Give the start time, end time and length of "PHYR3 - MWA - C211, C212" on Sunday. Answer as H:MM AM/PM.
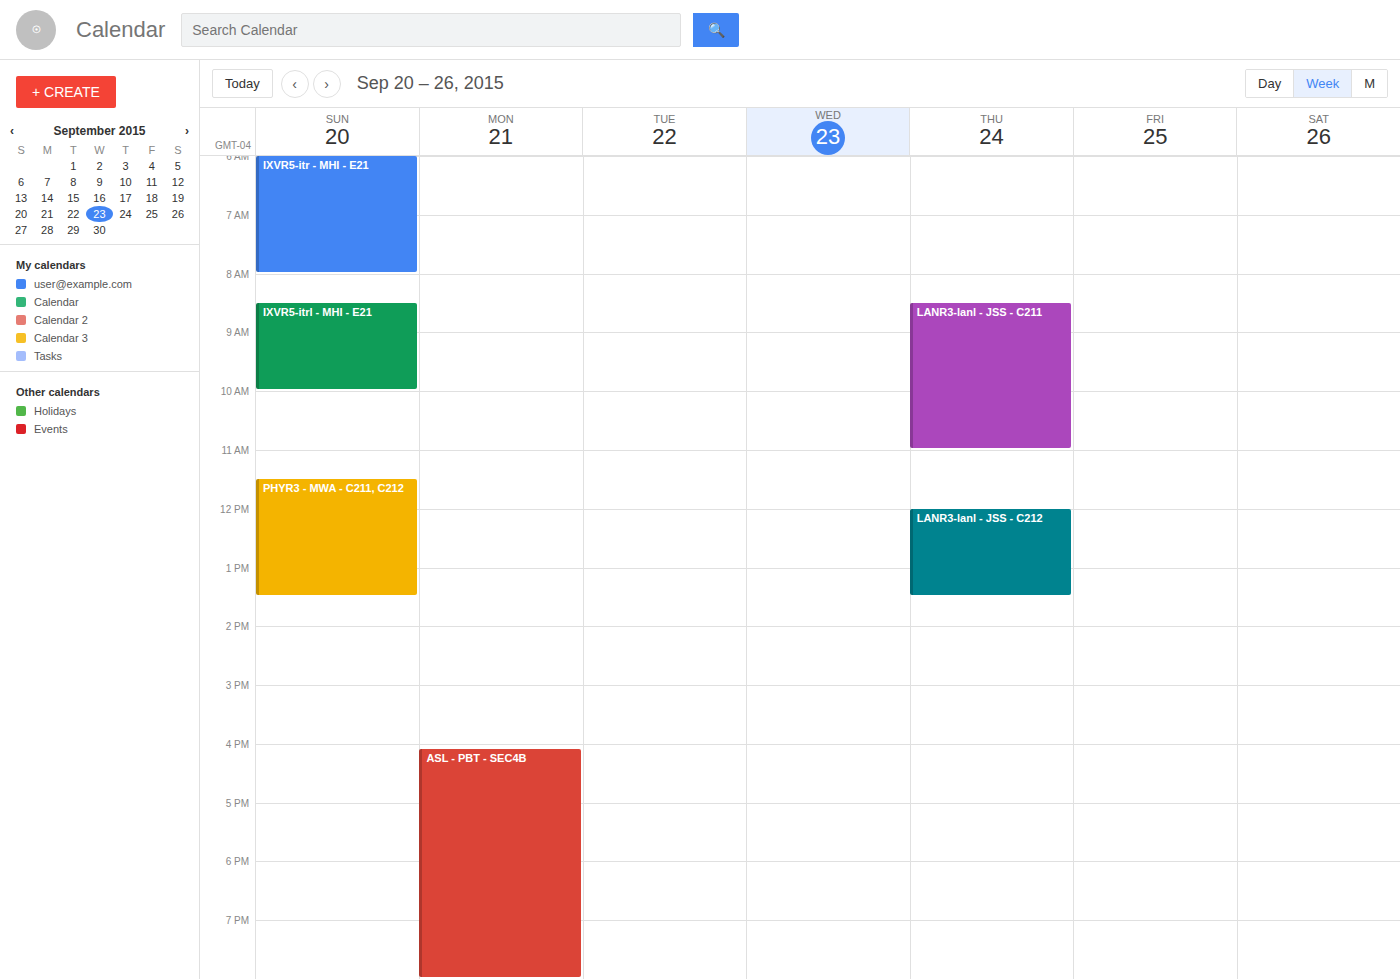
11:30 AM to 1:30 PM, 2 hours